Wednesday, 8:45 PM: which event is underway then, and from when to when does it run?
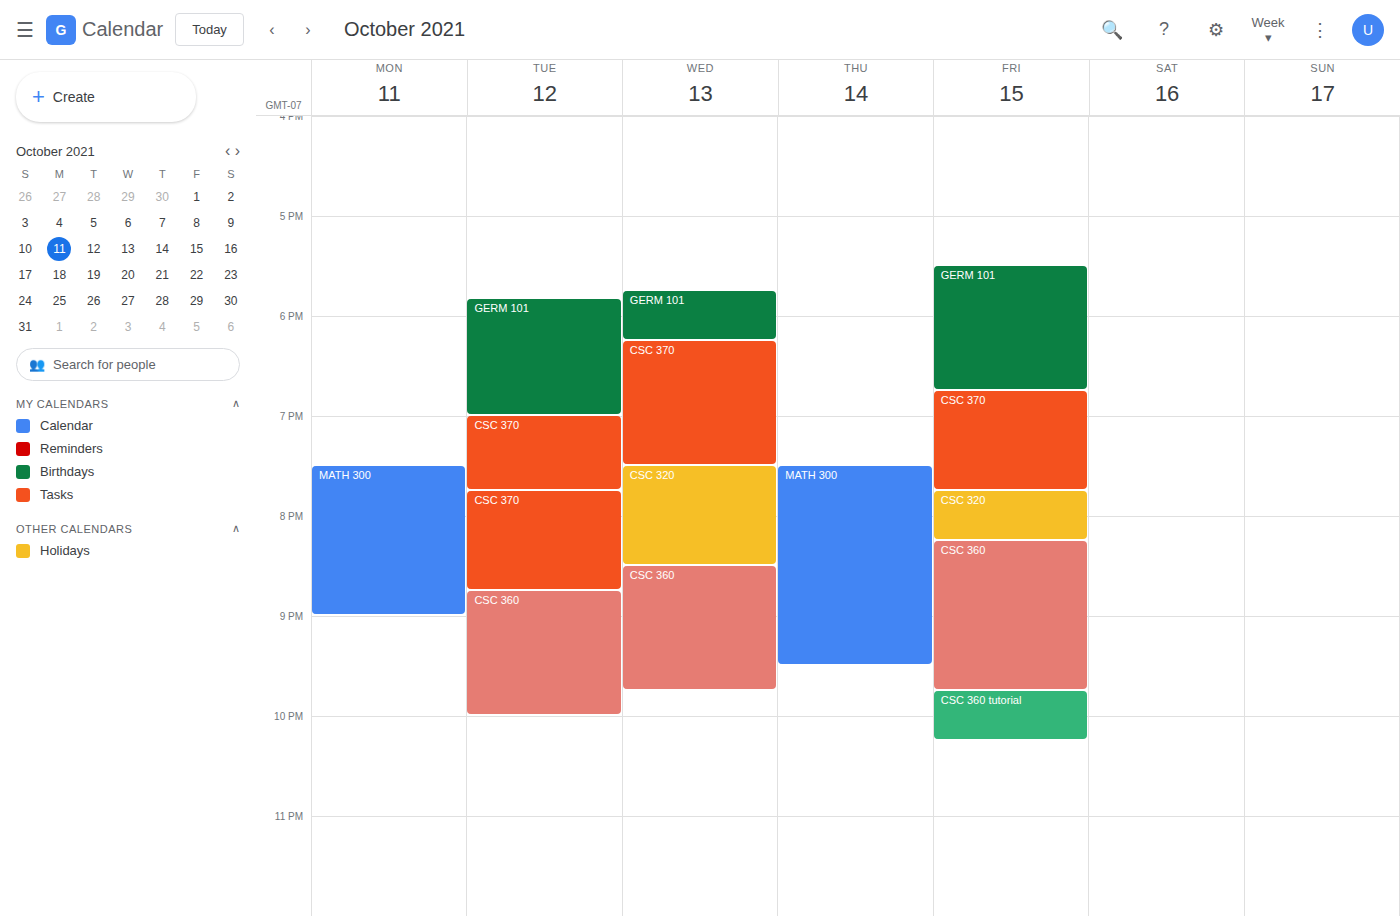
"CSC 360", 8:30 PM to 9:45 PM